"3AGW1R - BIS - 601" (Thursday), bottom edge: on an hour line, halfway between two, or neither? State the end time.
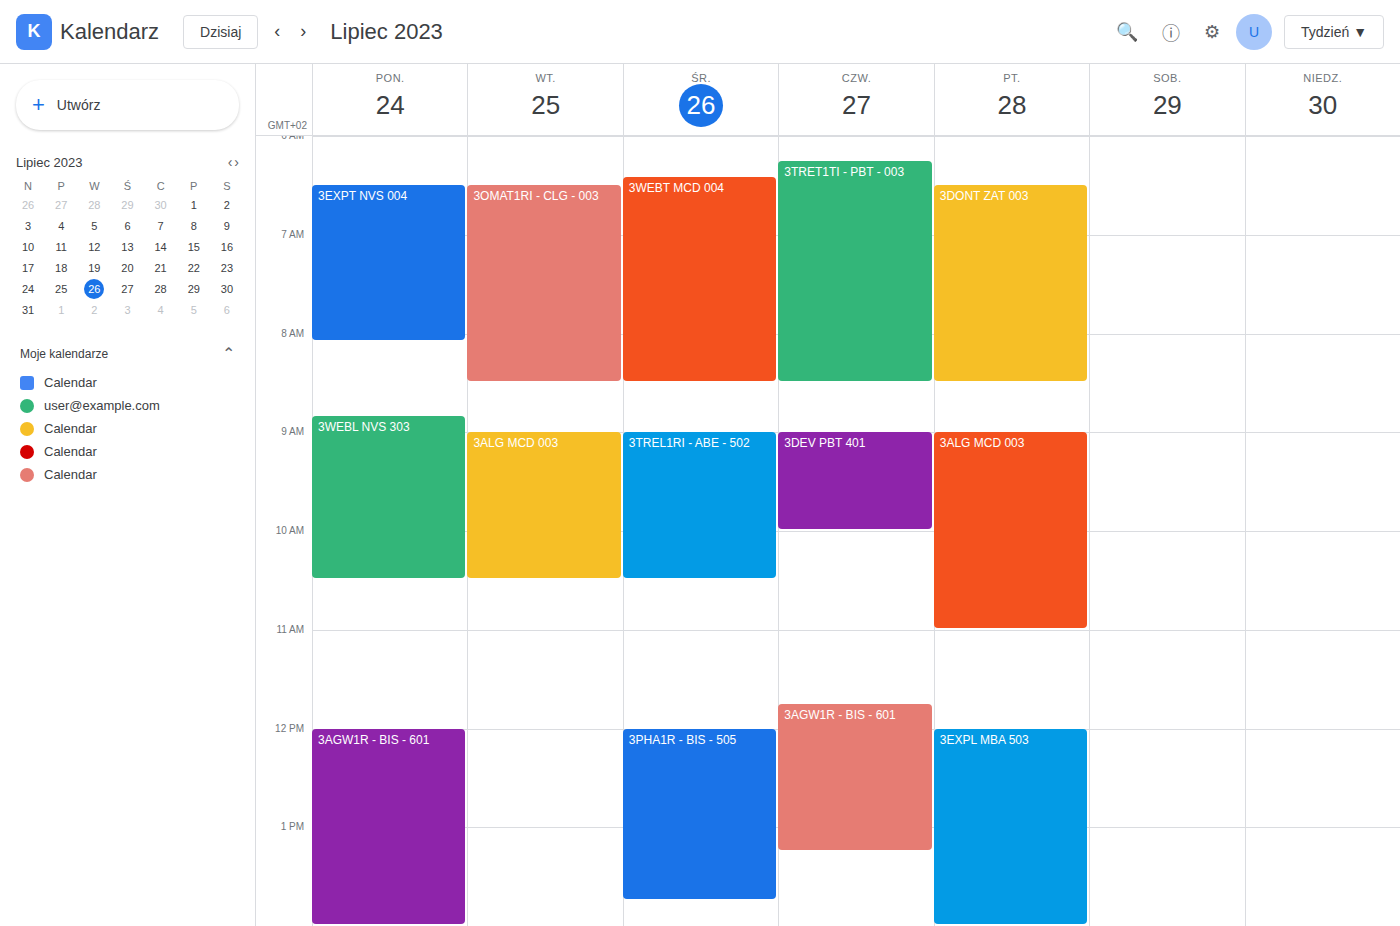
1:15 PM -- neither: a quarter of the way from the 1 PM line to the 2 PM line.